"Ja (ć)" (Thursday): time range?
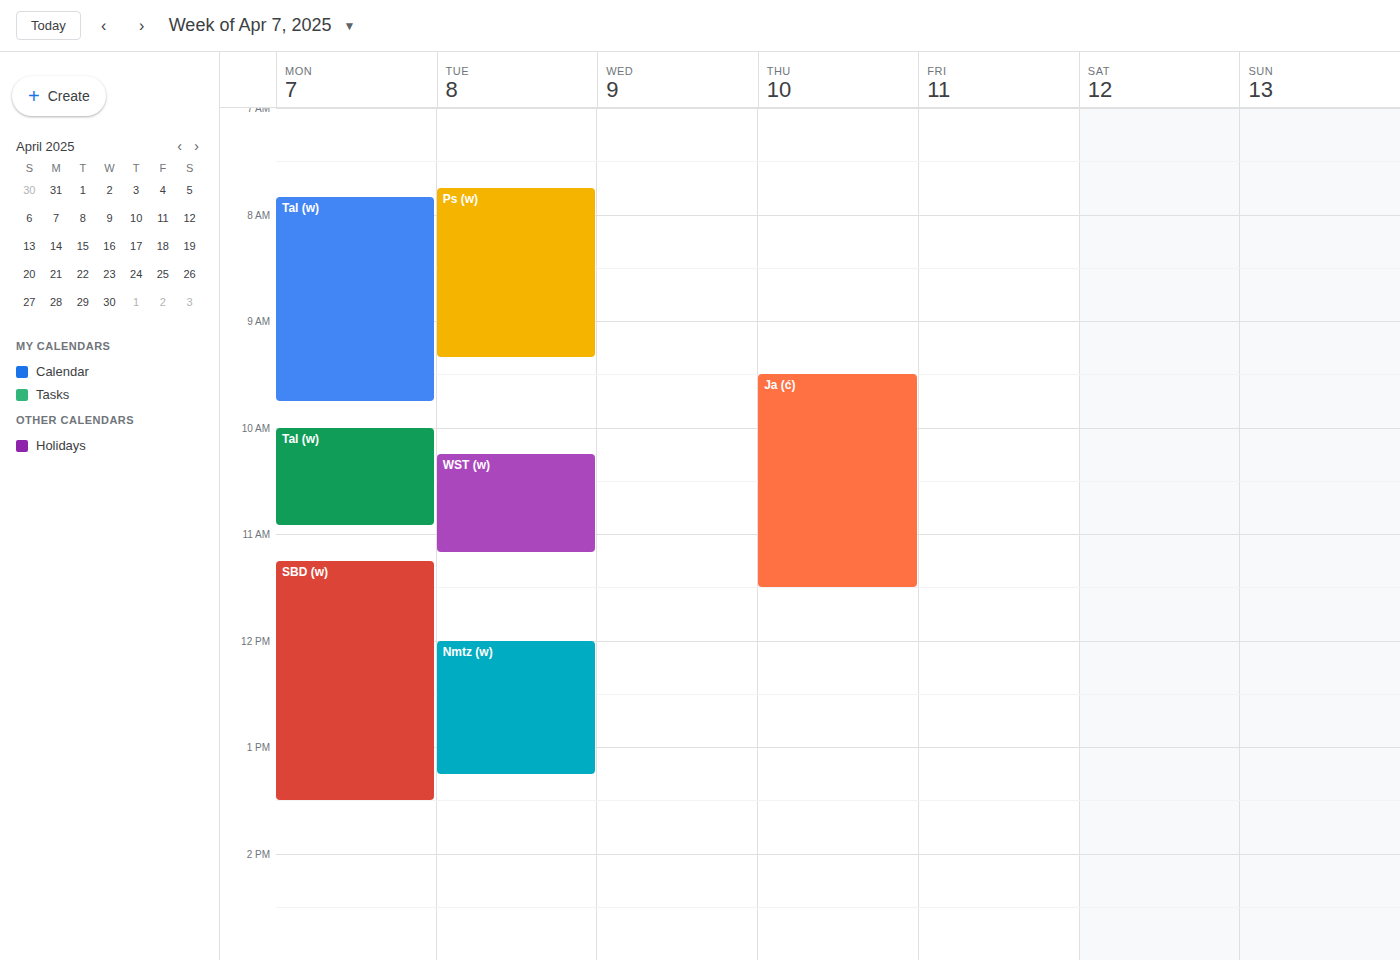
09:30 to 11:30